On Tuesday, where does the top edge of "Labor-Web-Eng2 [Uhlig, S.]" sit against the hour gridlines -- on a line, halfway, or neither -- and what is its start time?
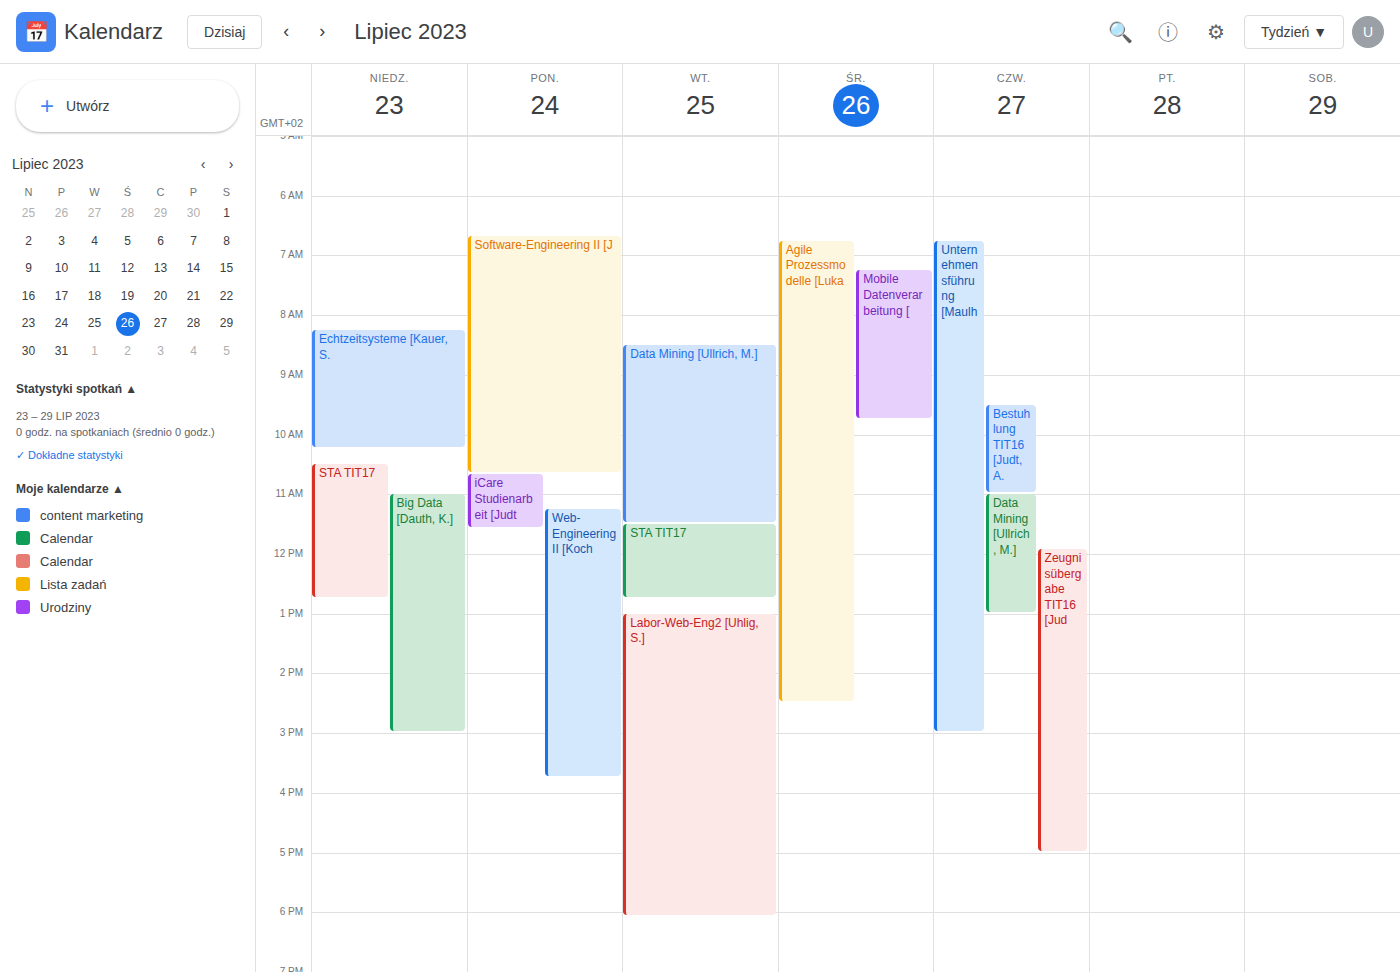
13:00 -- exactly on the 13:00 line.